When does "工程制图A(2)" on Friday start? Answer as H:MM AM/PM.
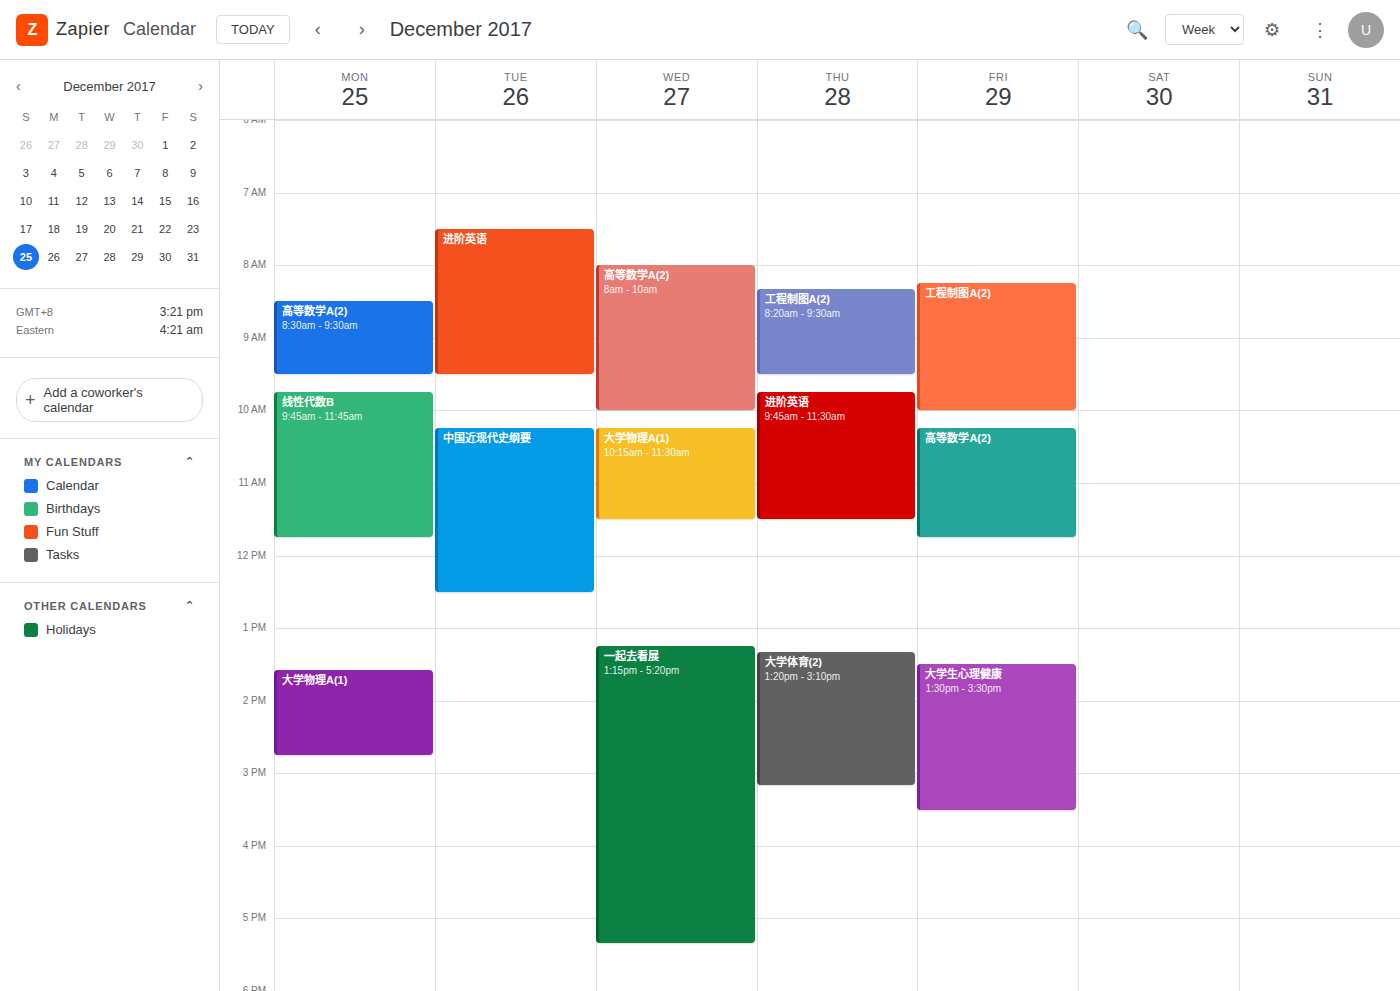
8:15 AM